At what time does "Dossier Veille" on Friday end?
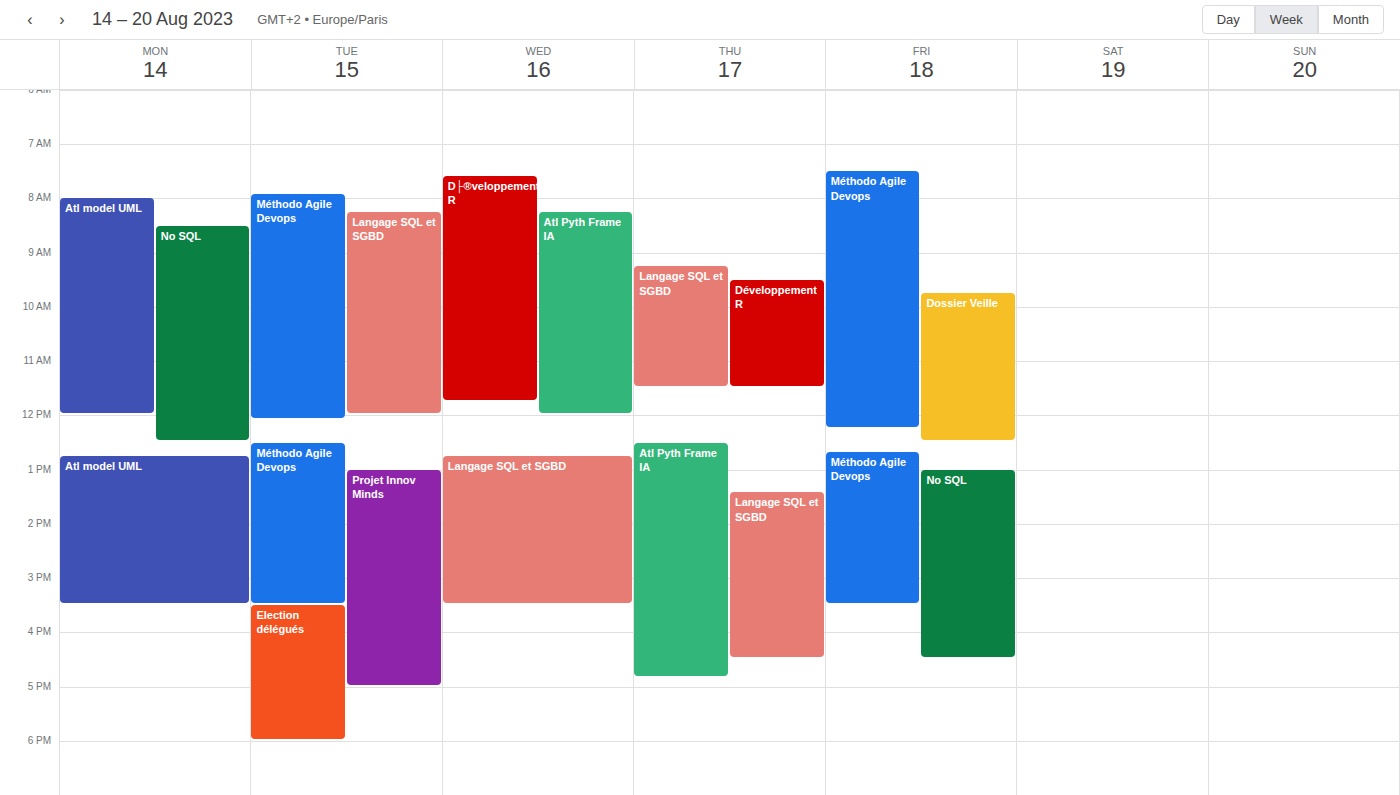
12:30 PM